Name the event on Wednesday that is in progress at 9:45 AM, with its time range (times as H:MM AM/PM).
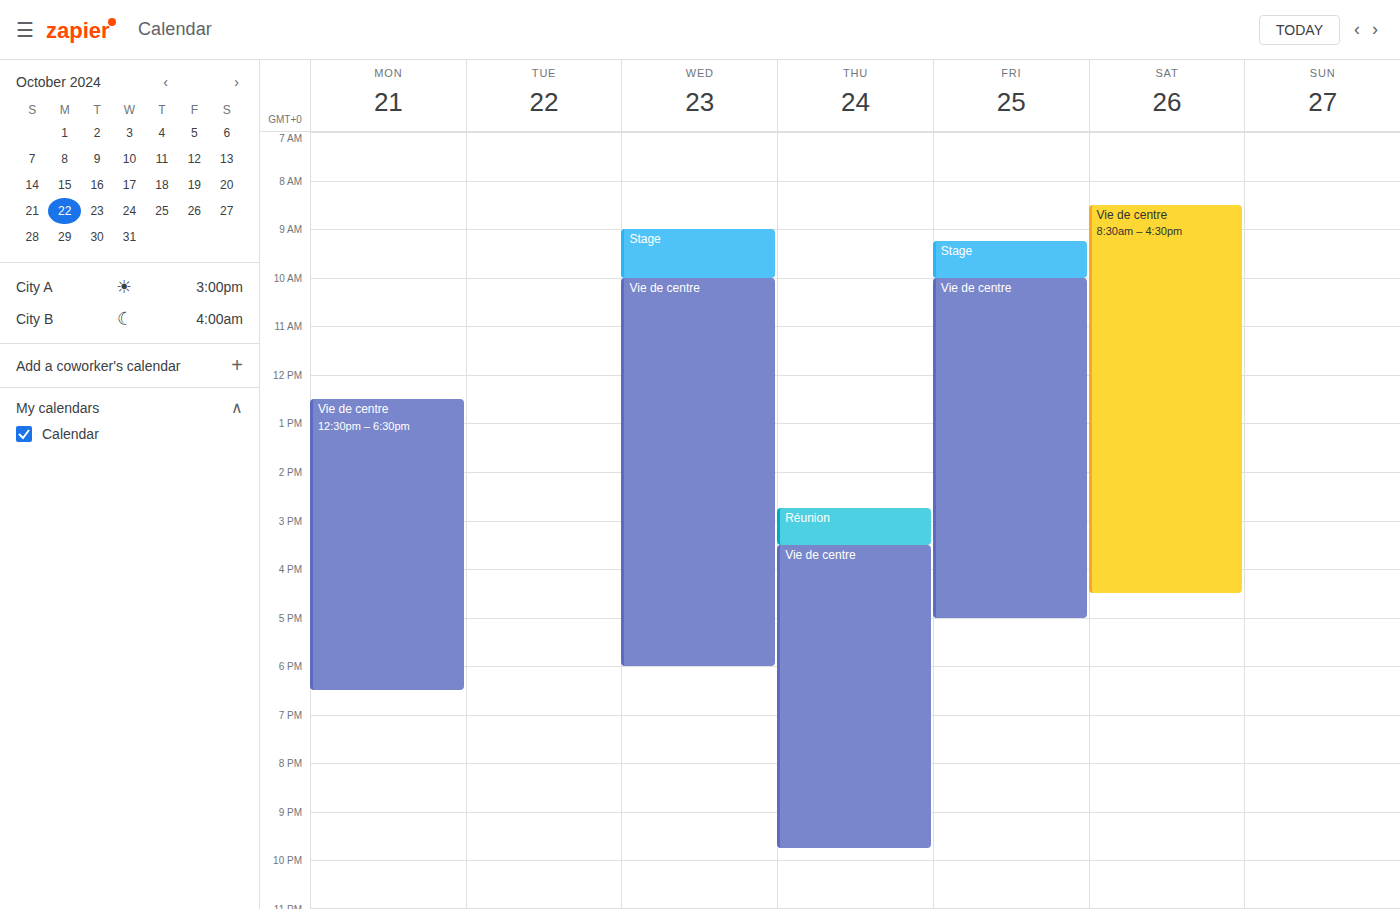
"Stage", 9:00 AM to 10:00 AM